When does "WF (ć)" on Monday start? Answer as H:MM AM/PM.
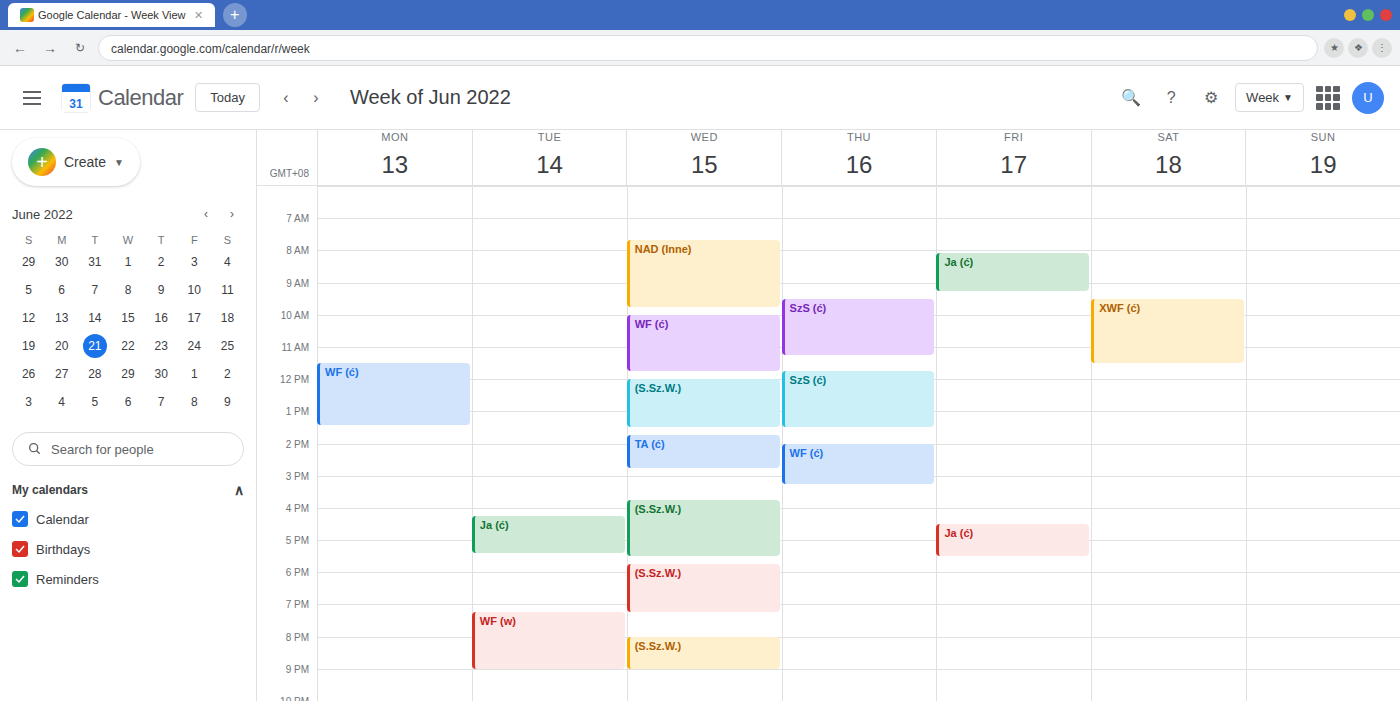
11:30 AM